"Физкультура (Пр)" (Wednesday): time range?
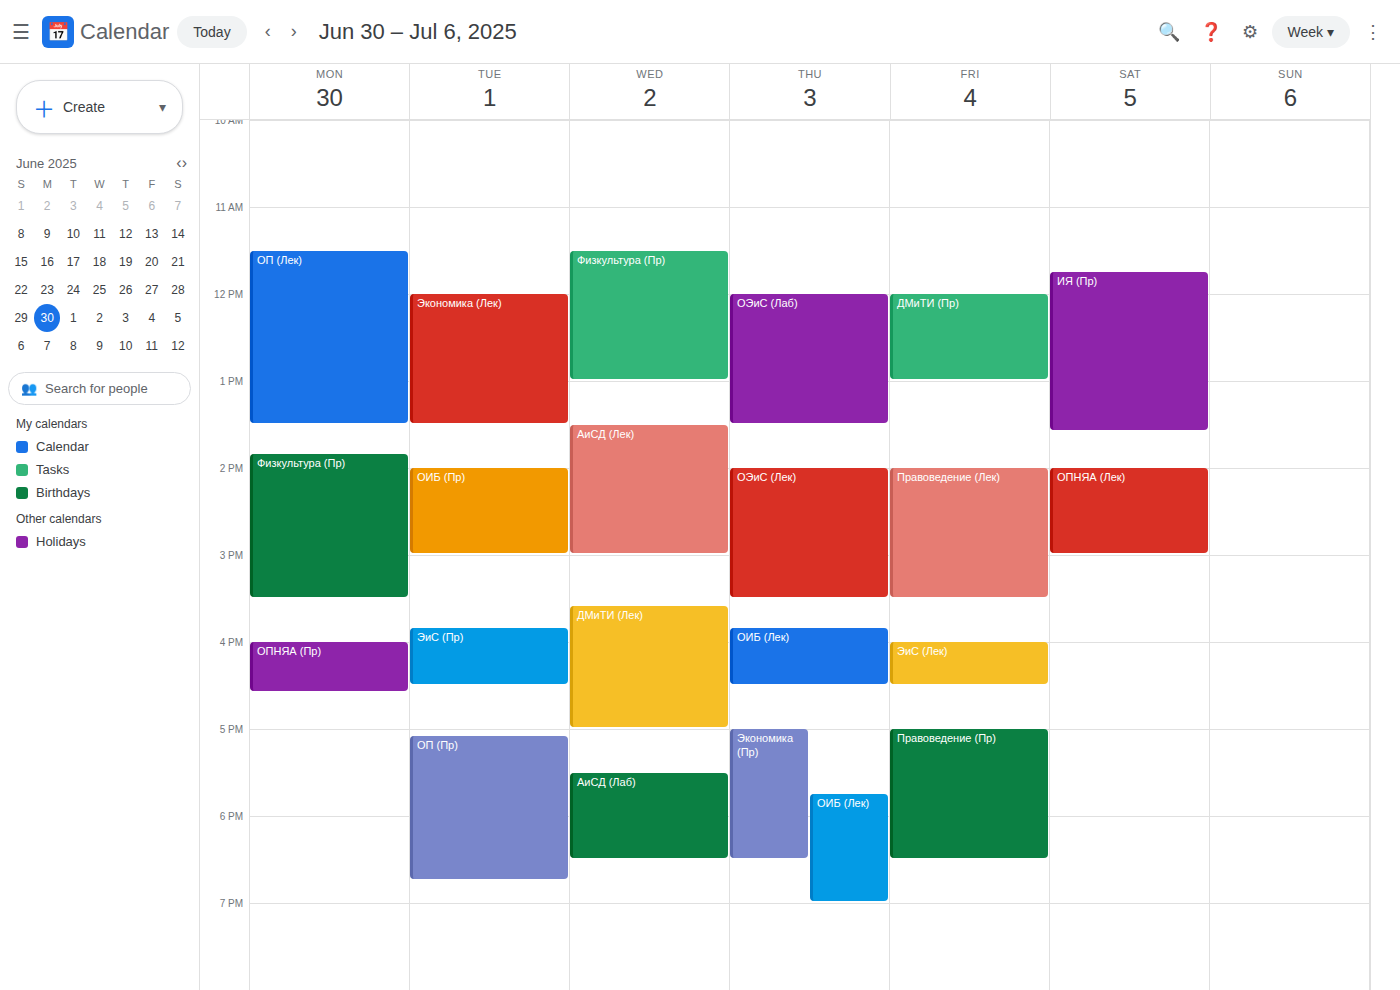
11:30 AM to 1:00 PM